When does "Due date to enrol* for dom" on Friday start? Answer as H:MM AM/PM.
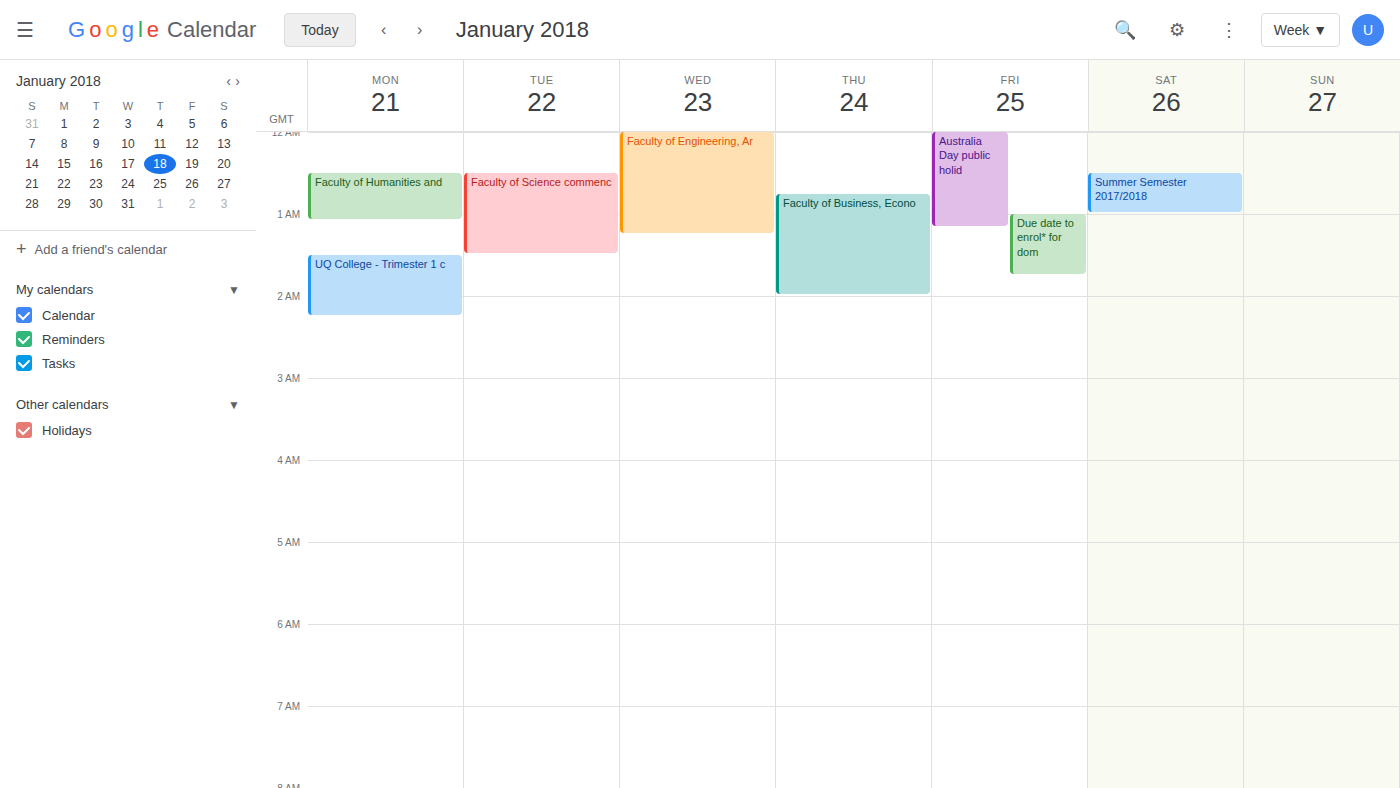
1:00 AM